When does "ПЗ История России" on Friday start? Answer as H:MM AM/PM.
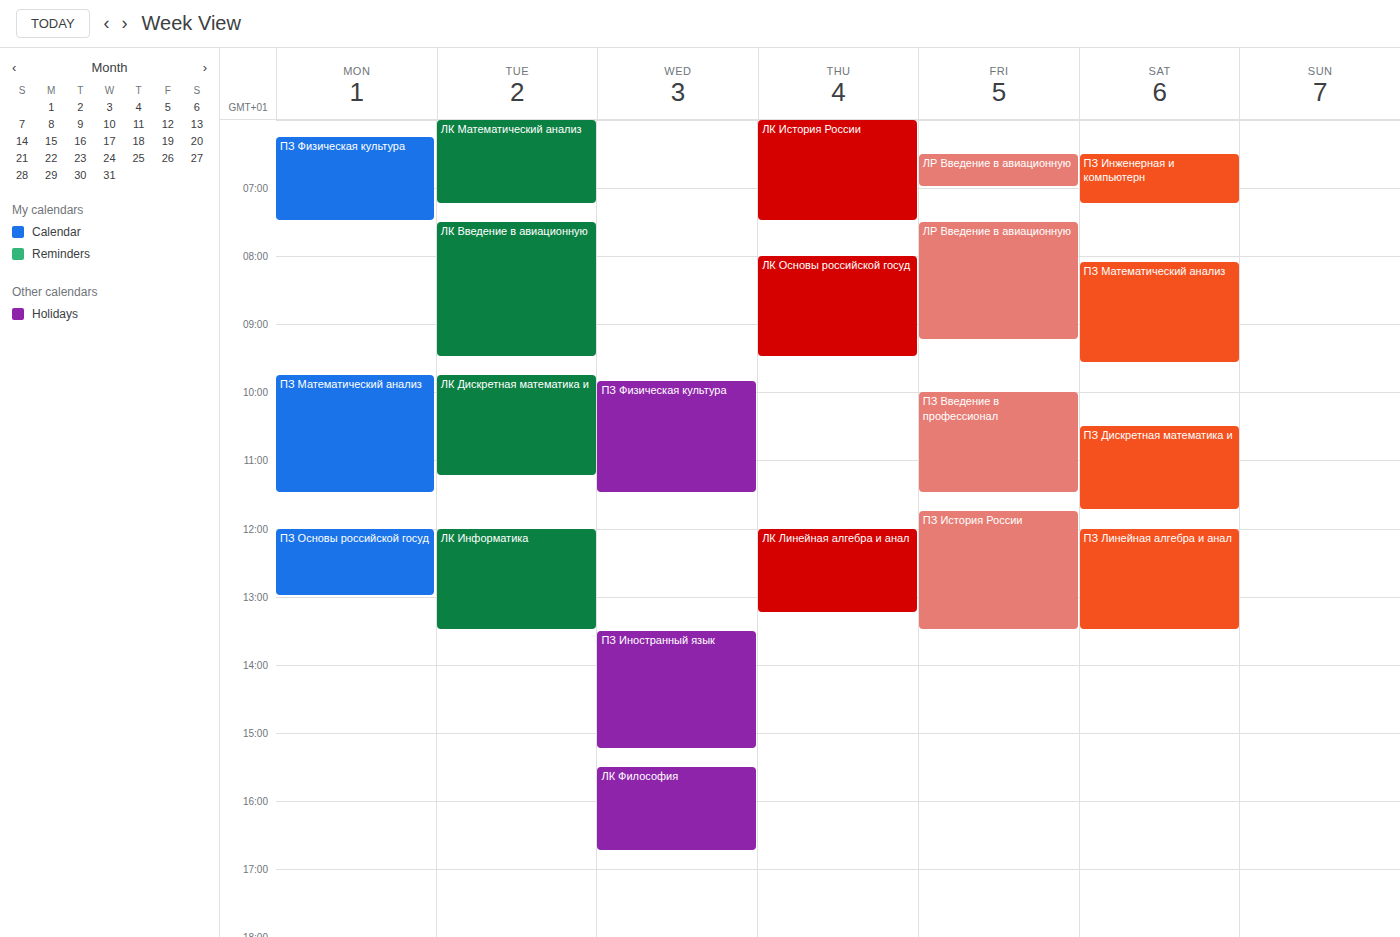
11:45 AM